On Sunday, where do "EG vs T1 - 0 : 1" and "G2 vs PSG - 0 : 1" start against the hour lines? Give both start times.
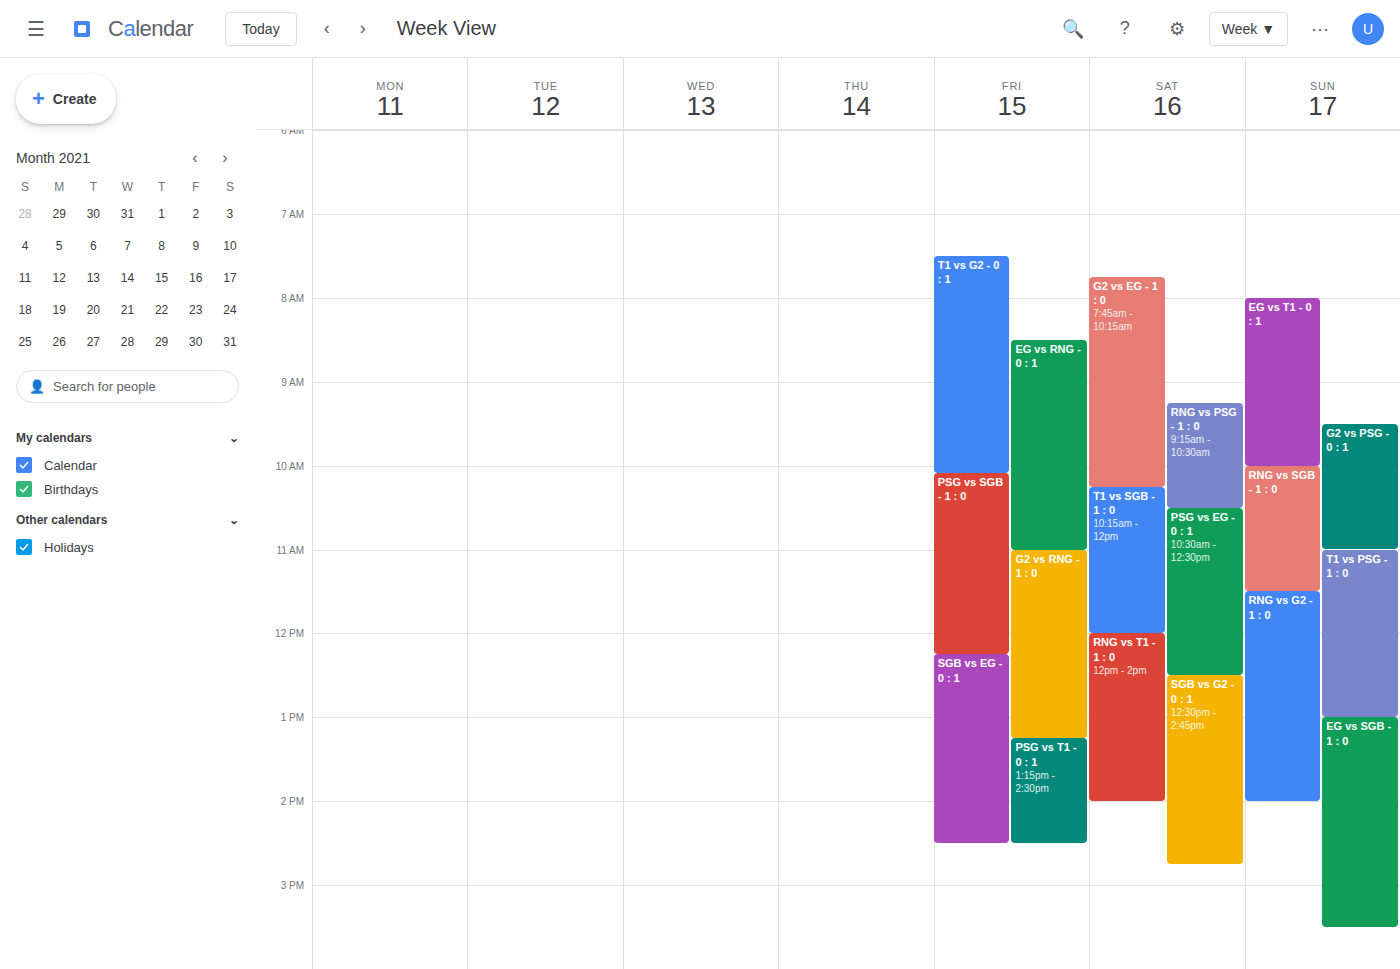
"EG vs T1 - 0 : 1": 8:00 AM, exactly on the 8 AM line. "G2 vs PSG - 0 : 1": 9:30 AM, halfway between the 9 AM and 10 AM lines.